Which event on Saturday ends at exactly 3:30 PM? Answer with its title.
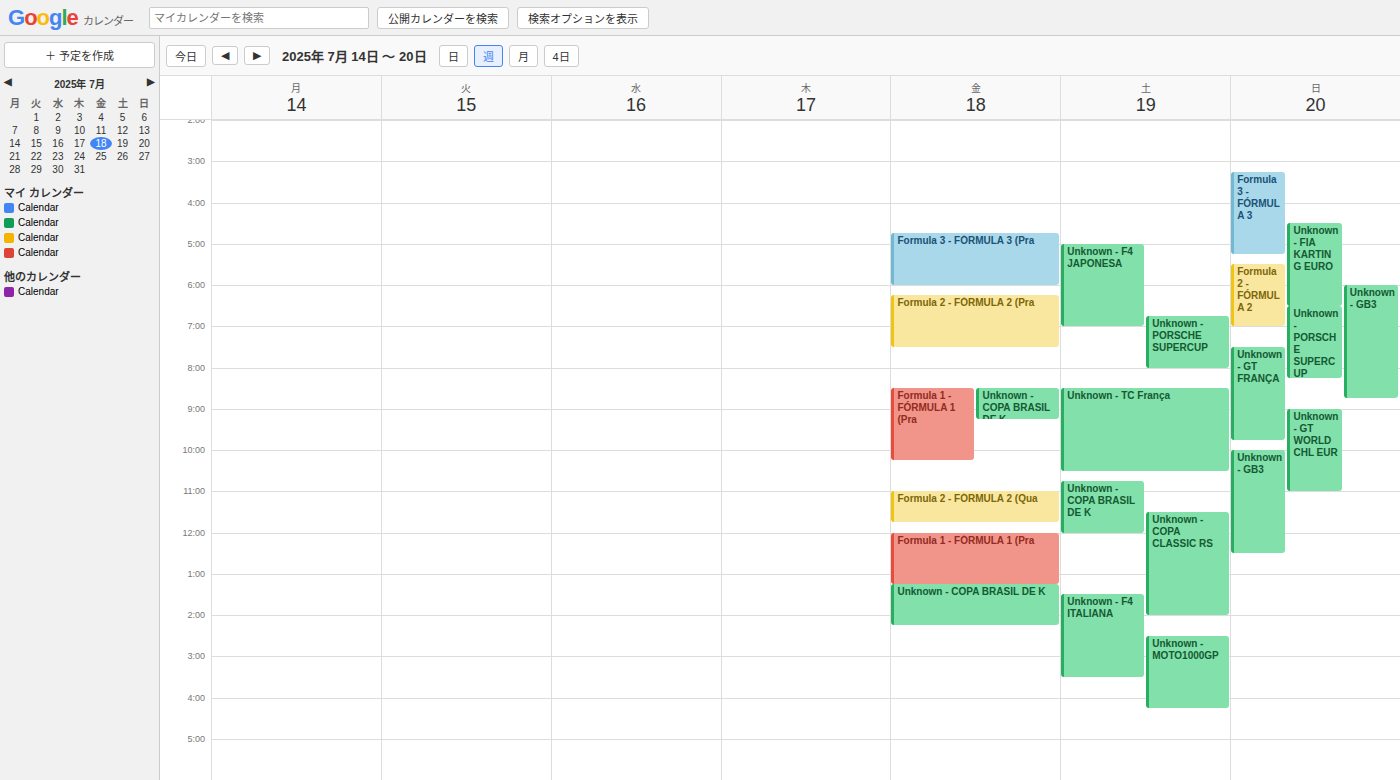
"Unknown - F4 ITALIANA"